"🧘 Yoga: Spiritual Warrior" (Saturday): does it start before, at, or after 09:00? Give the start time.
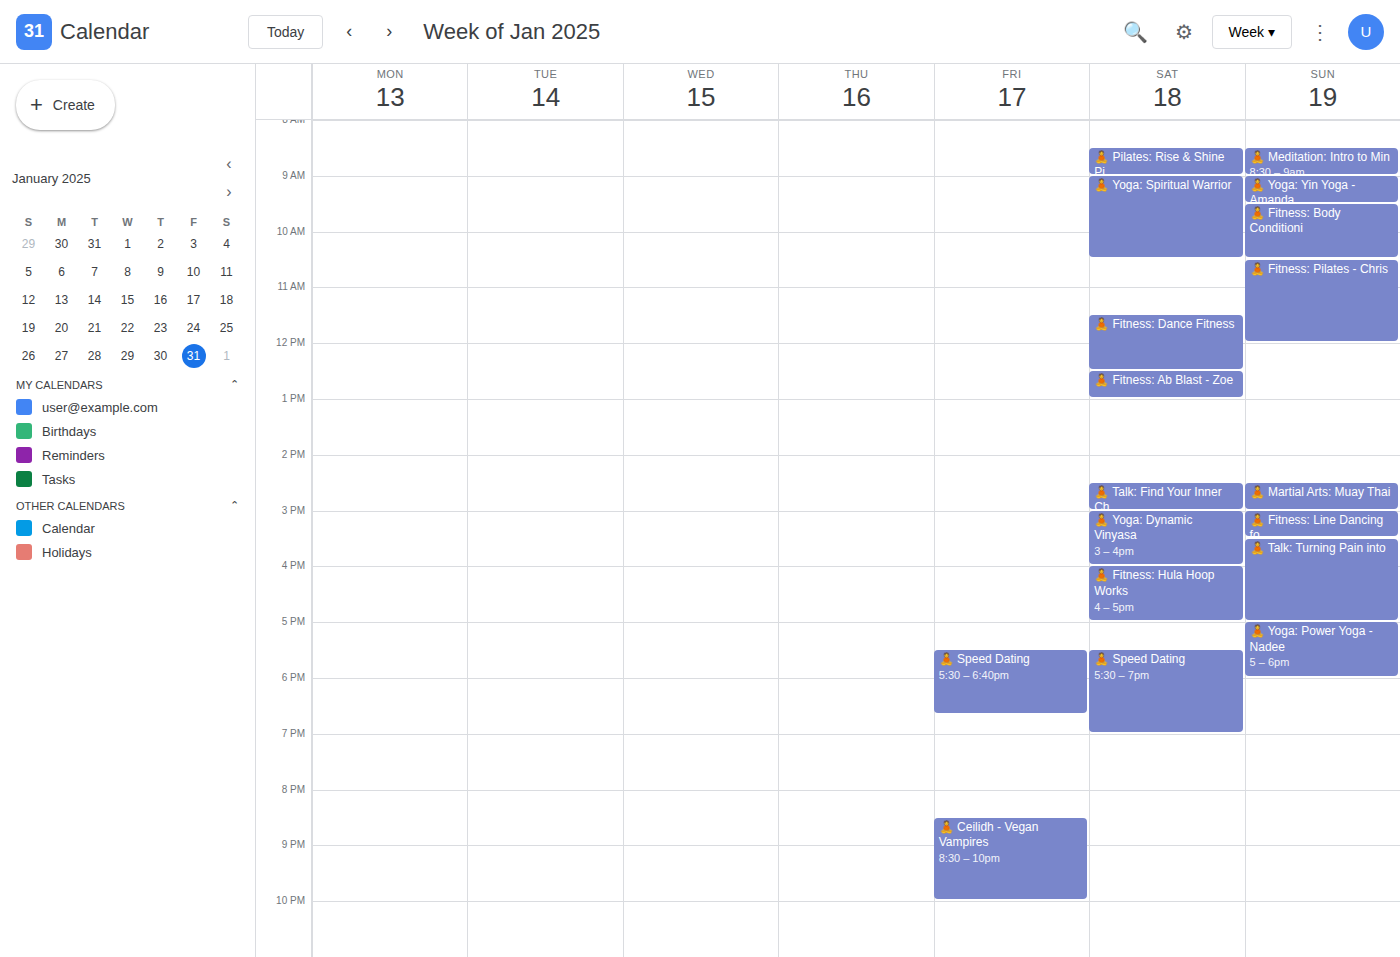
09:00 -- exactly at 09:00, on the 09:00 line.